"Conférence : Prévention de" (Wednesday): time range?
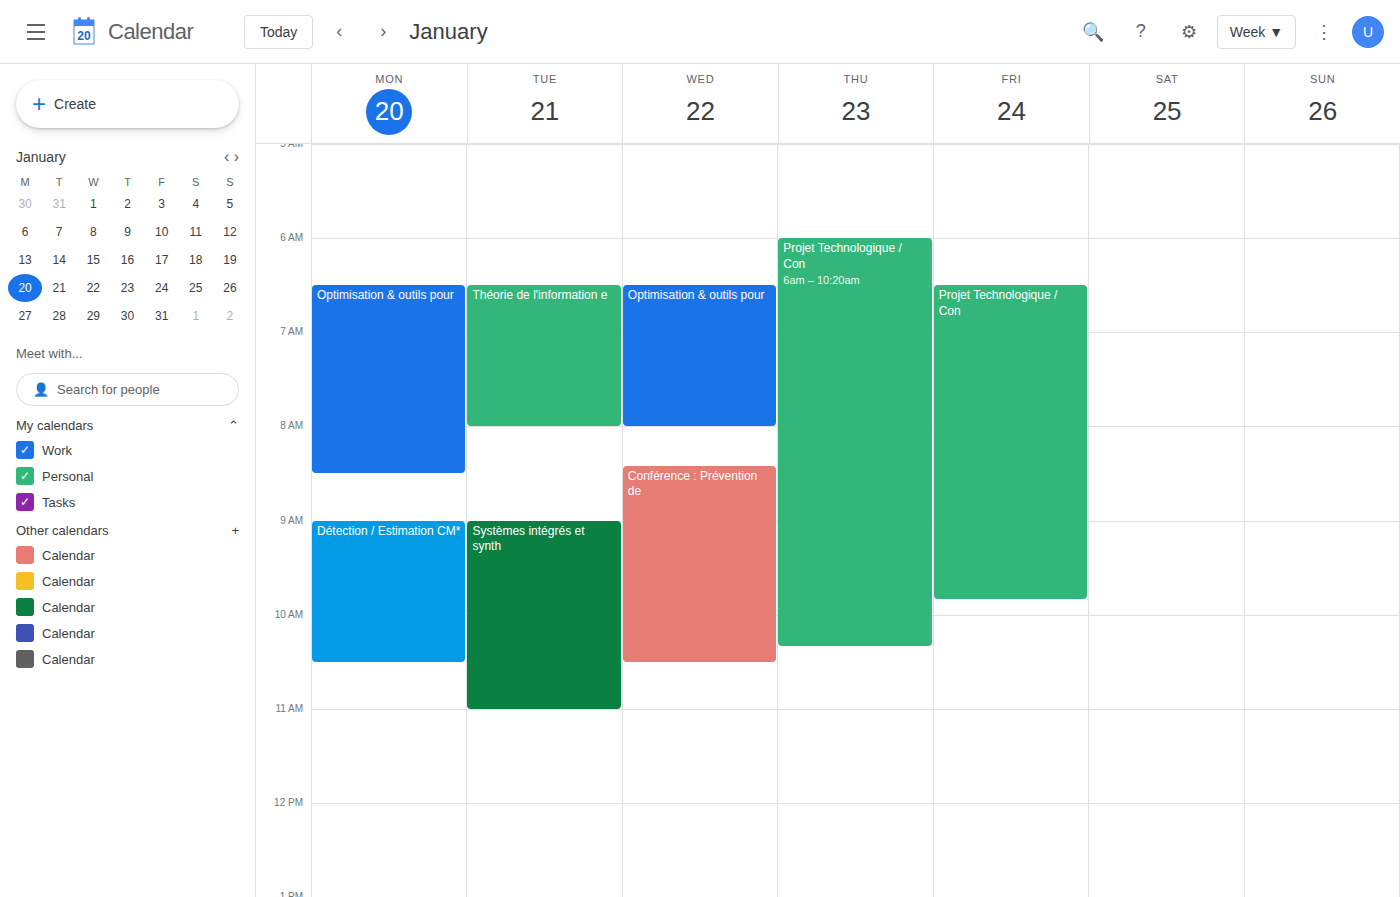
8:25 AM to 10:30 AM